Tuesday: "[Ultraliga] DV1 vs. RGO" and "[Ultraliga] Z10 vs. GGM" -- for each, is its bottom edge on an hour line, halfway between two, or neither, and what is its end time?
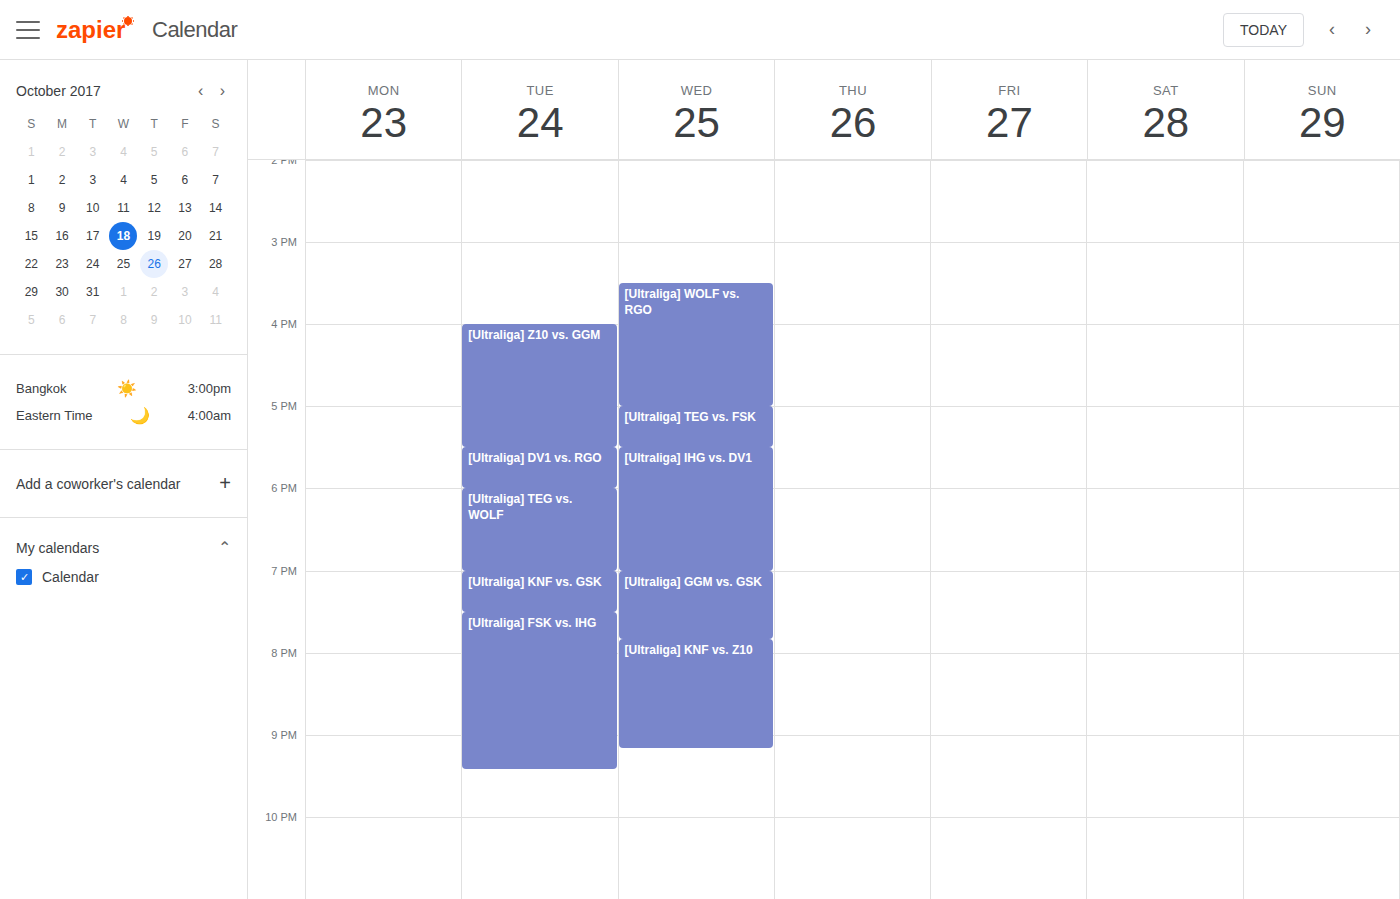
"[Ultraliga] DV1 vs. RGO": 6:00 PM, exactly on the 6 PM line. "[Ultraliga] Z10 vs. GGM": 5:30 PM, halfway between the 5 PM and 6 PM lines.